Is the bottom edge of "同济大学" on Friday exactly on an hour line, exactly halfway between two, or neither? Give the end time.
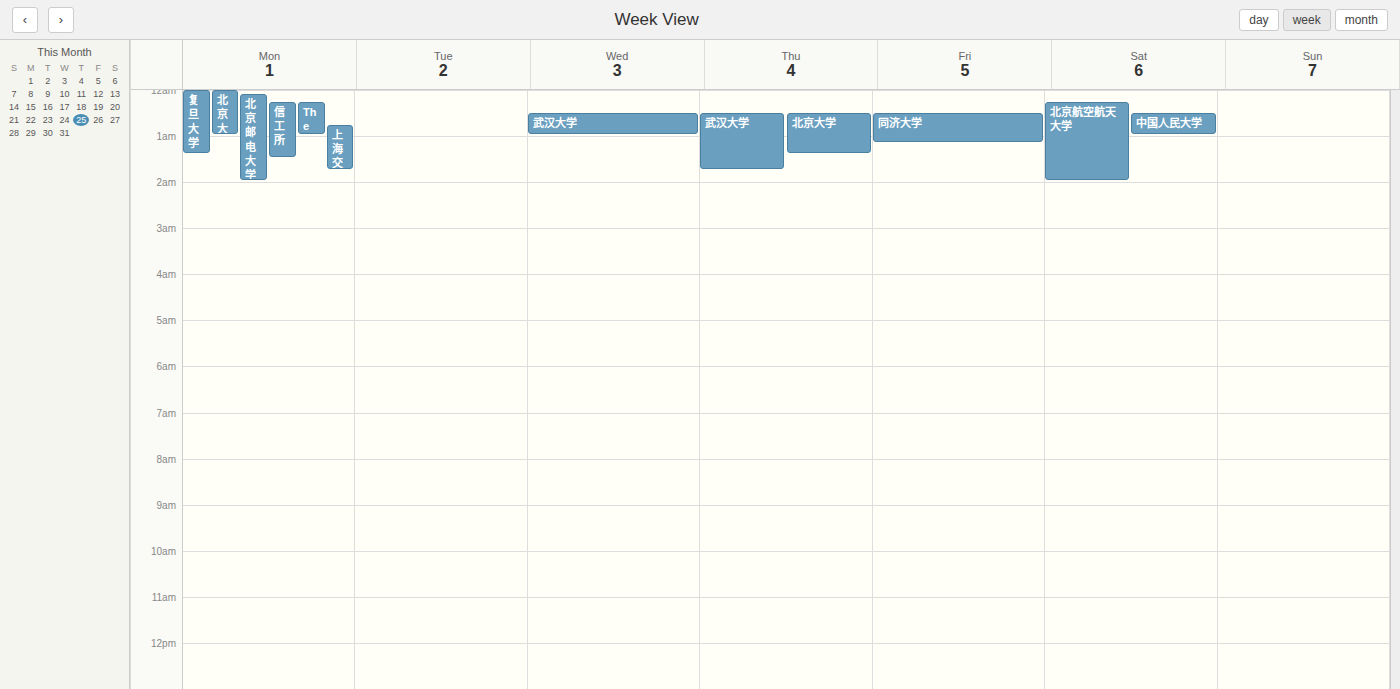
1:10 AM -- neither: 10 minutes below the 1 AM line and 50 minutes above the 2 AM line.